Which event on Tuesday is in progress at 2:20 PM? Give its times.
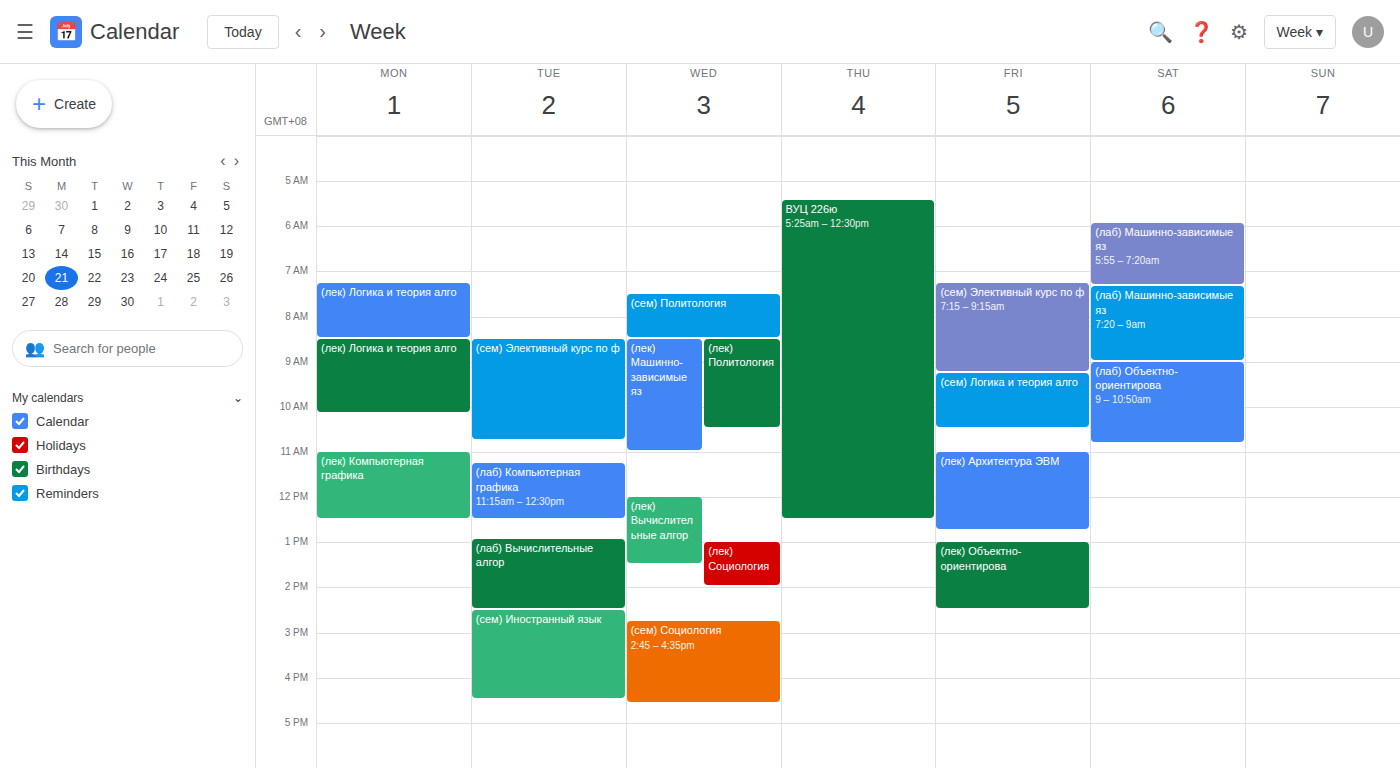
"(лаб) Вычислительные алгор", 12:55 PM to 2:30 PM